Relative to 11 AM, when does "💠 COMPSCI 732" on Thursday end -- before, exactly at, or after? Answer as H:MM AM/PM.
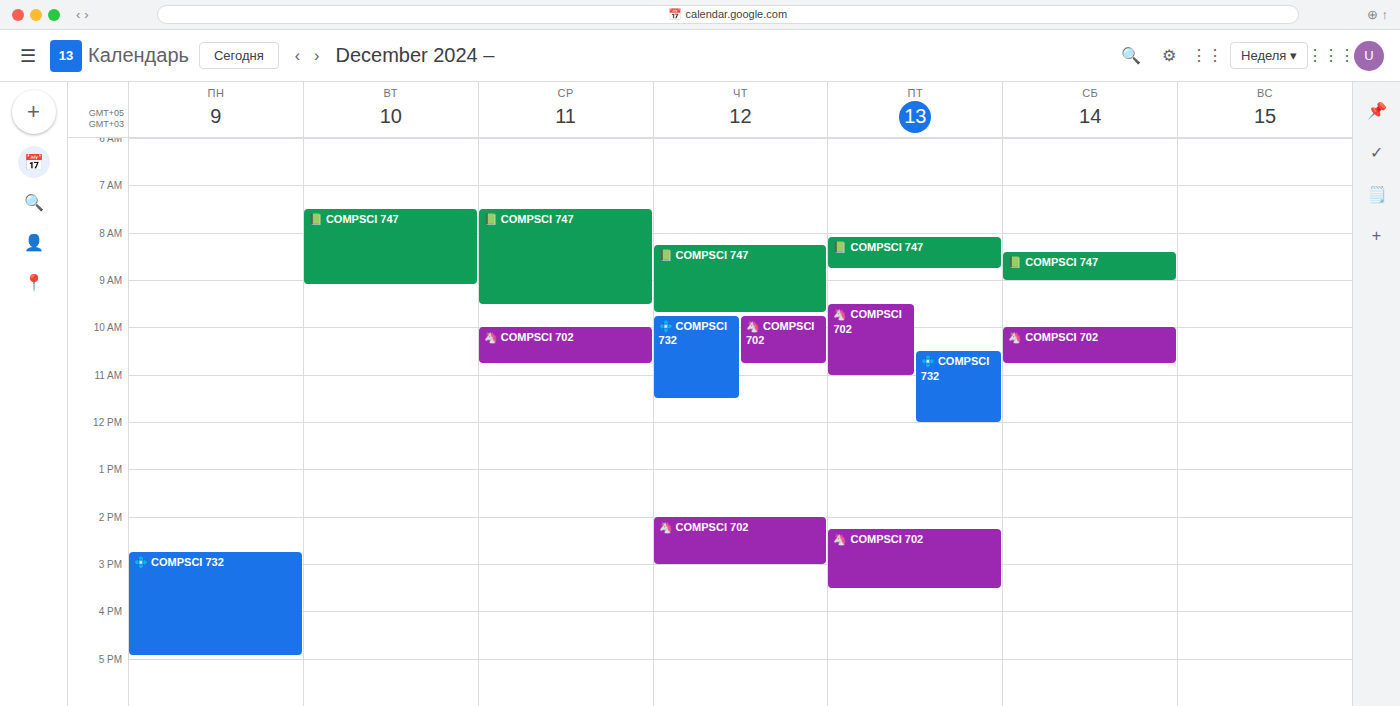
11:30 AM -- after 11 AM, 30 minutes below the 11 AM line.